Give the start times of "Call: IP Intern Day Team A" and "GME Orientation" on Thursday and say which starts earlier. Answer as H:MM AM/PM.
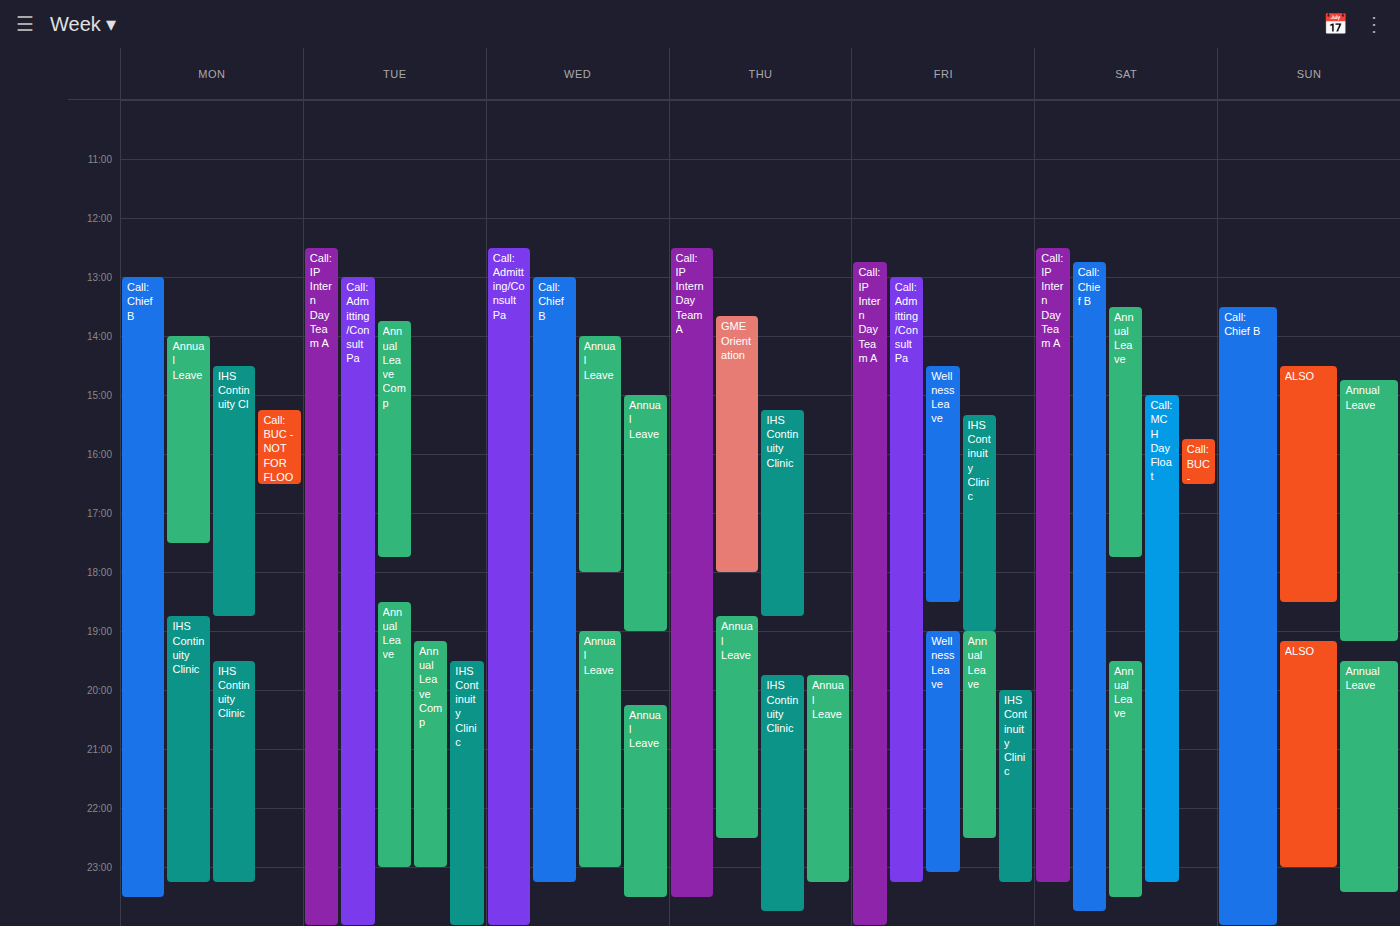
"Call: IP Intern Day Team A" 12:30 PM; "GME Orientation" 1:40 PM.